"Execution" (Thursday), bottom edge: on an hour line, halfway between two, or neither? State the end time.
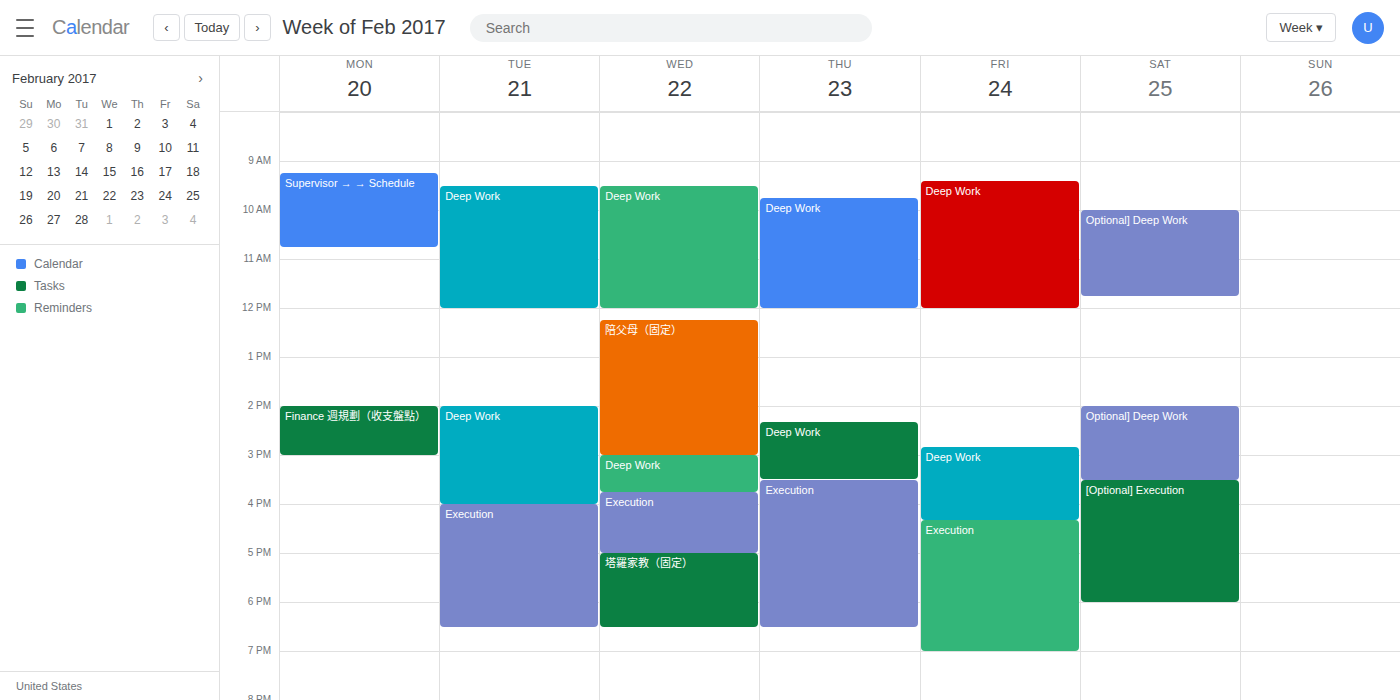
6:30 PM -- halfway between the 6 PM and 7 PM lines.